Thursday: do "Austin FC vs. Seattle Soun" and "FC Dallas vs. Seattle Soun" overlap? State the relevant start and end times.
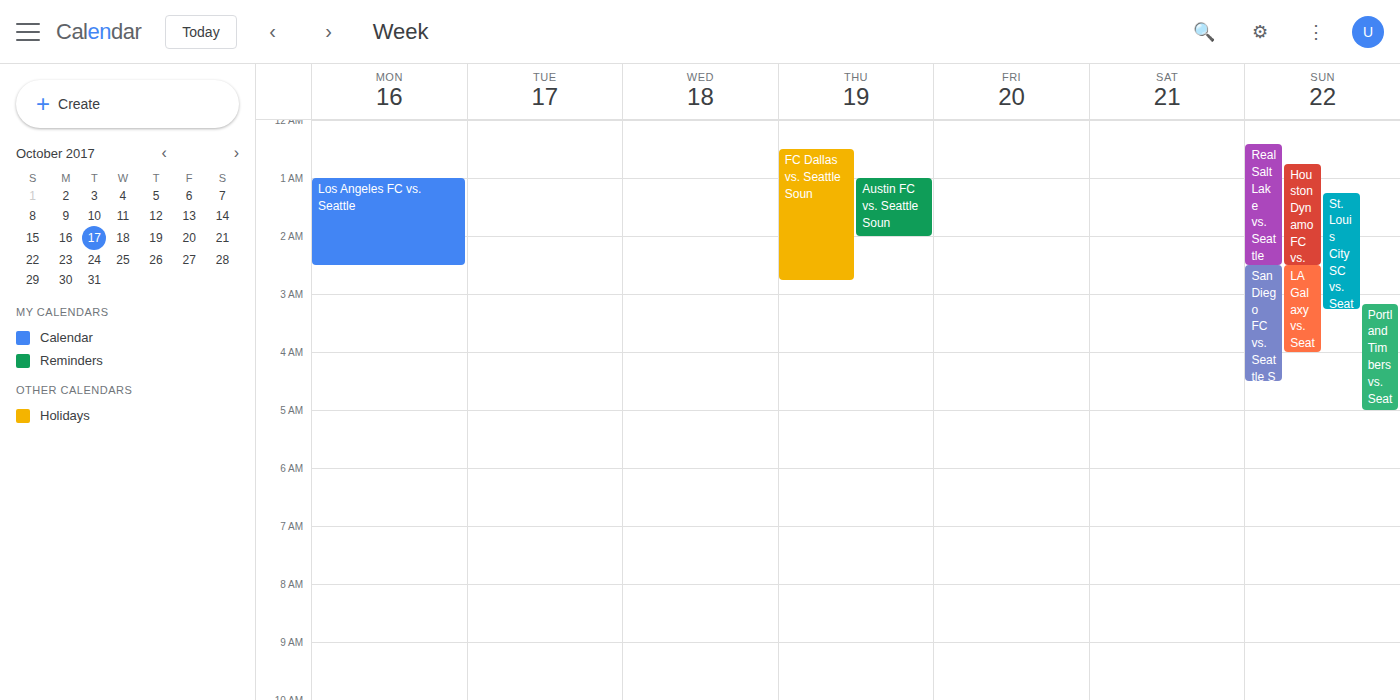
"Austin FC vs. Seattle Soun" runs 1:00 AM to 2:00 AM, inside "FC Dallas vs. Seattle Soun" -- they overlap.